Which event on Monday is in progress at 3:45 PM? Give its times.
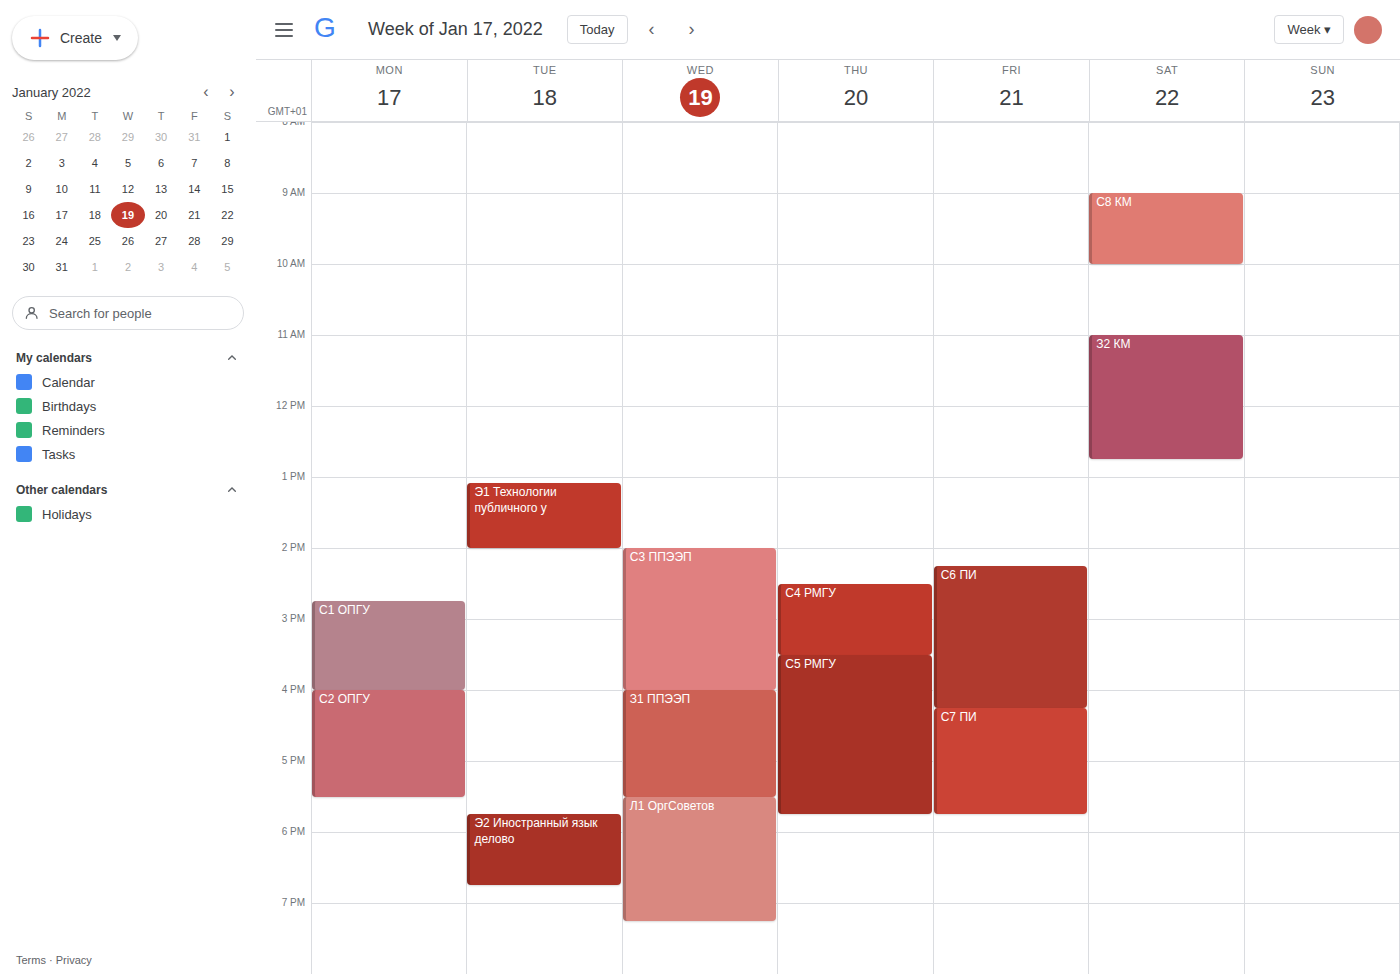
"С1 ОПГУ", 2:45 PM to 4:00 PM